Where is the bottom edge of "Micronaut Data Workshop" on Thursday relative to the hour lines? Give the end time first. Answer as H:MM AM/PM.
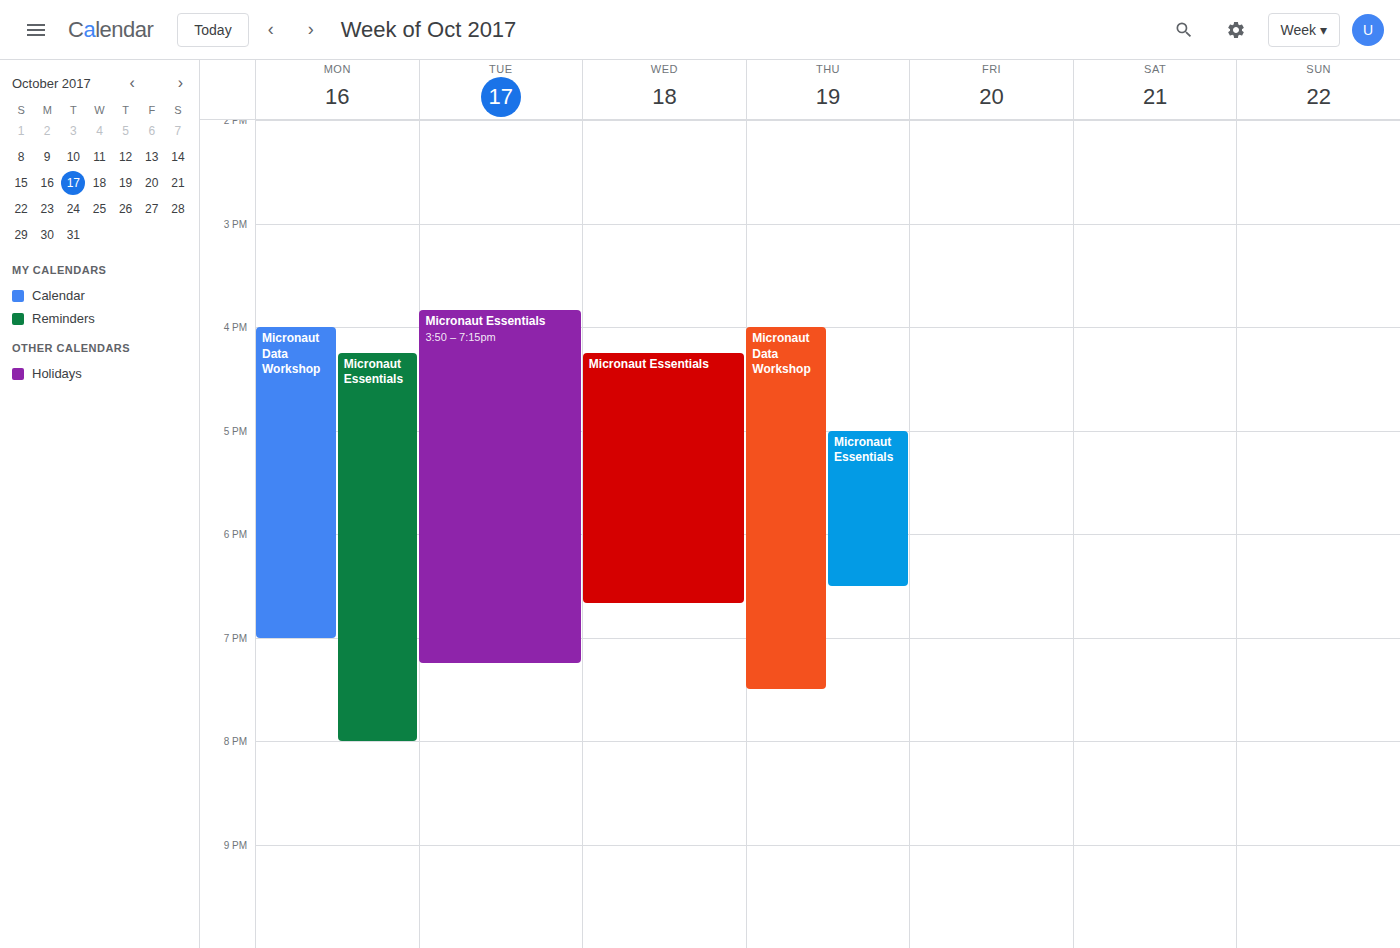
7:30 PM -- halfway between the 7 PM and 8 PM lines.